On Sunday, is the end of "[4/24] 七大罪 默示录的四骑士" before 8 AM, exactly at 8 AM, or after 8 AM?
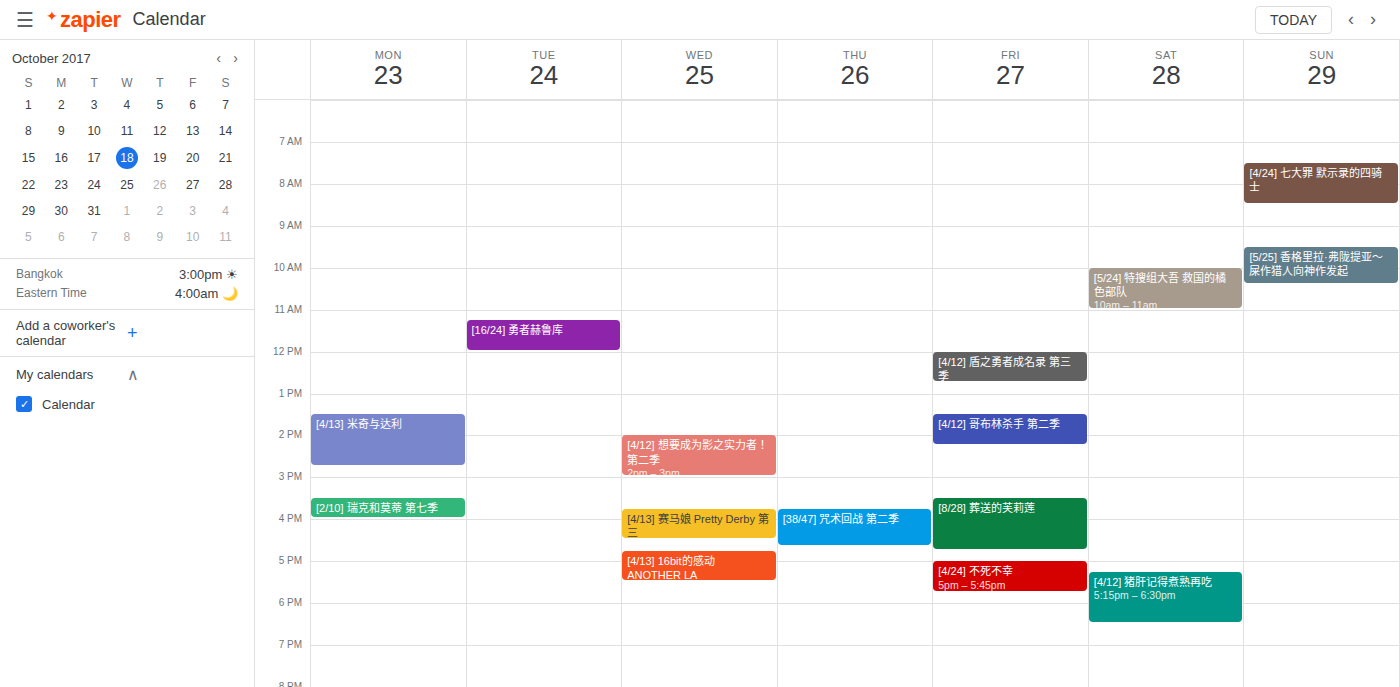
8:30 AM -- after 8 AM, 30 minutes below the 8 AM line.